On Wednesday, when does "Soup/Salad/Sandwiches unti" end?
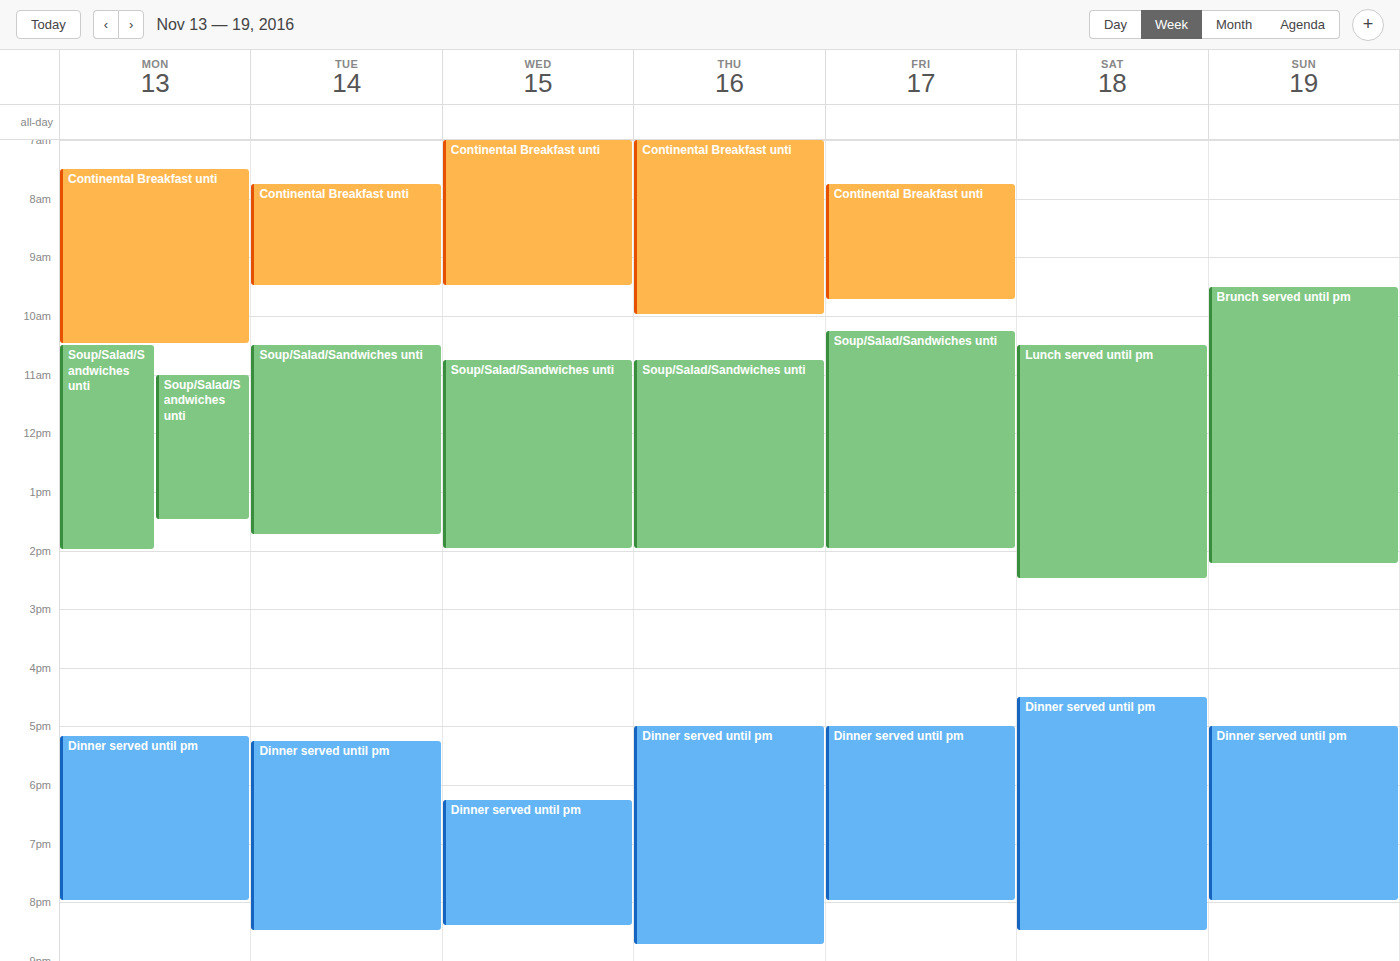
2:00 PM